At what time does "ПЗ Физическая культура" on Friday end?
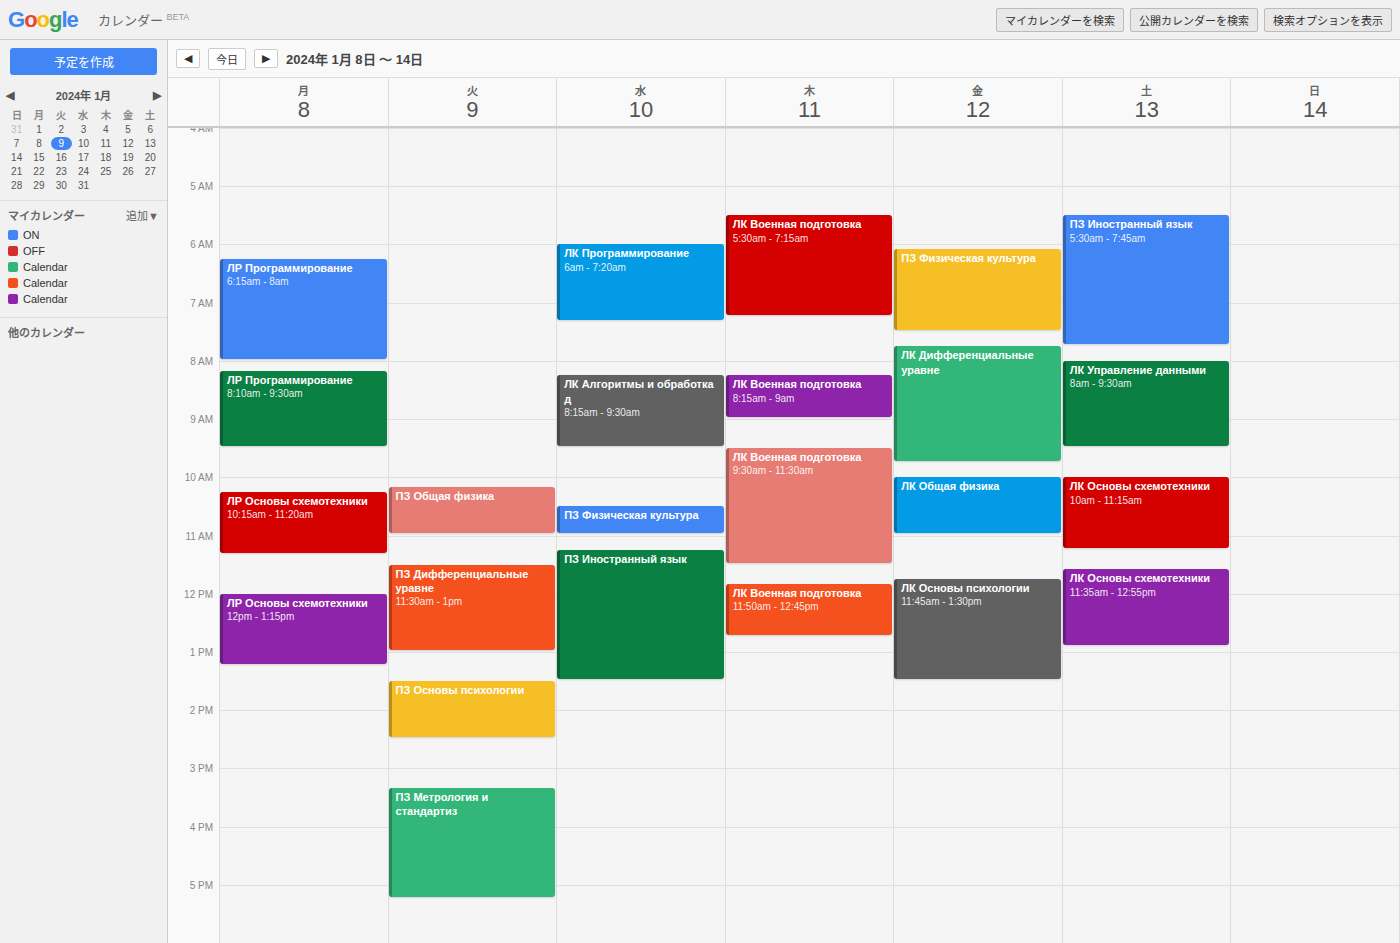
7:30 AM